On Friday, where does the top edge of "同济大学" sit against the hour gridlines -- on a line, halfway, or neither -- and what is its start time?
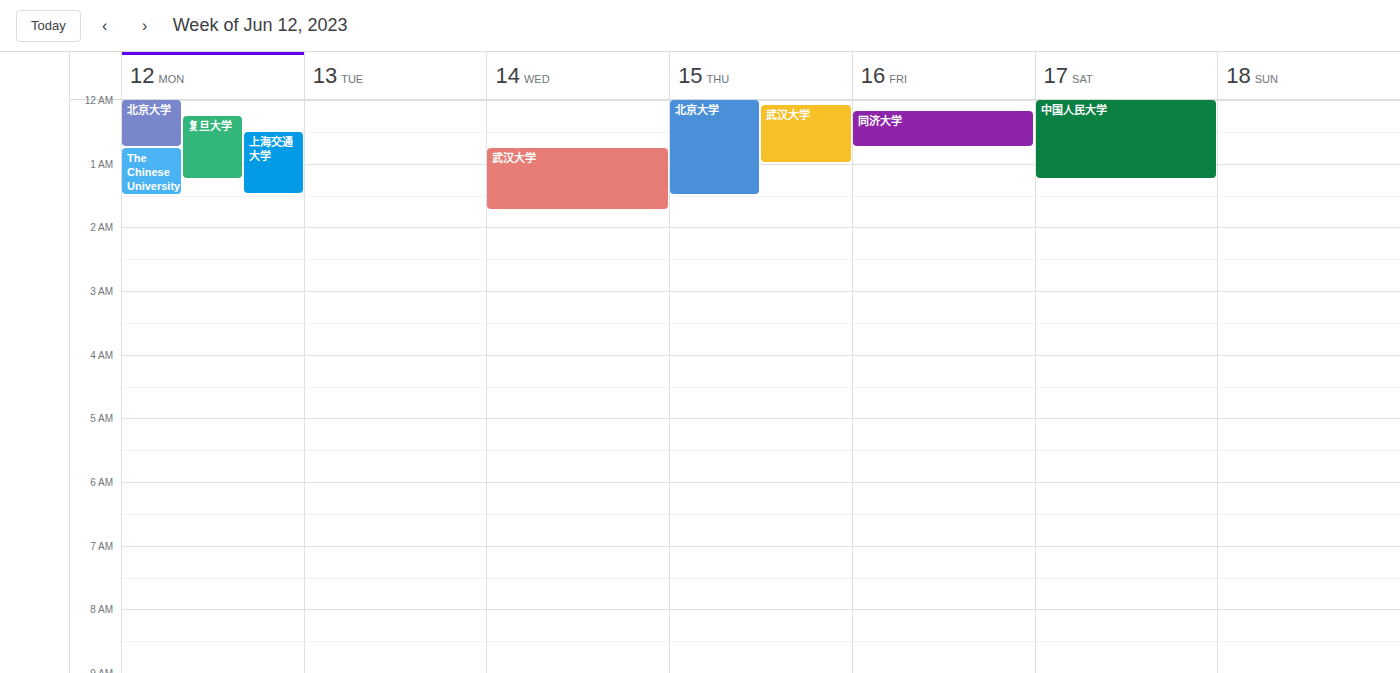
12:10 AM -- neither: 10 minutes below the 12 AM line and 50 minutes above the 1 AM line.